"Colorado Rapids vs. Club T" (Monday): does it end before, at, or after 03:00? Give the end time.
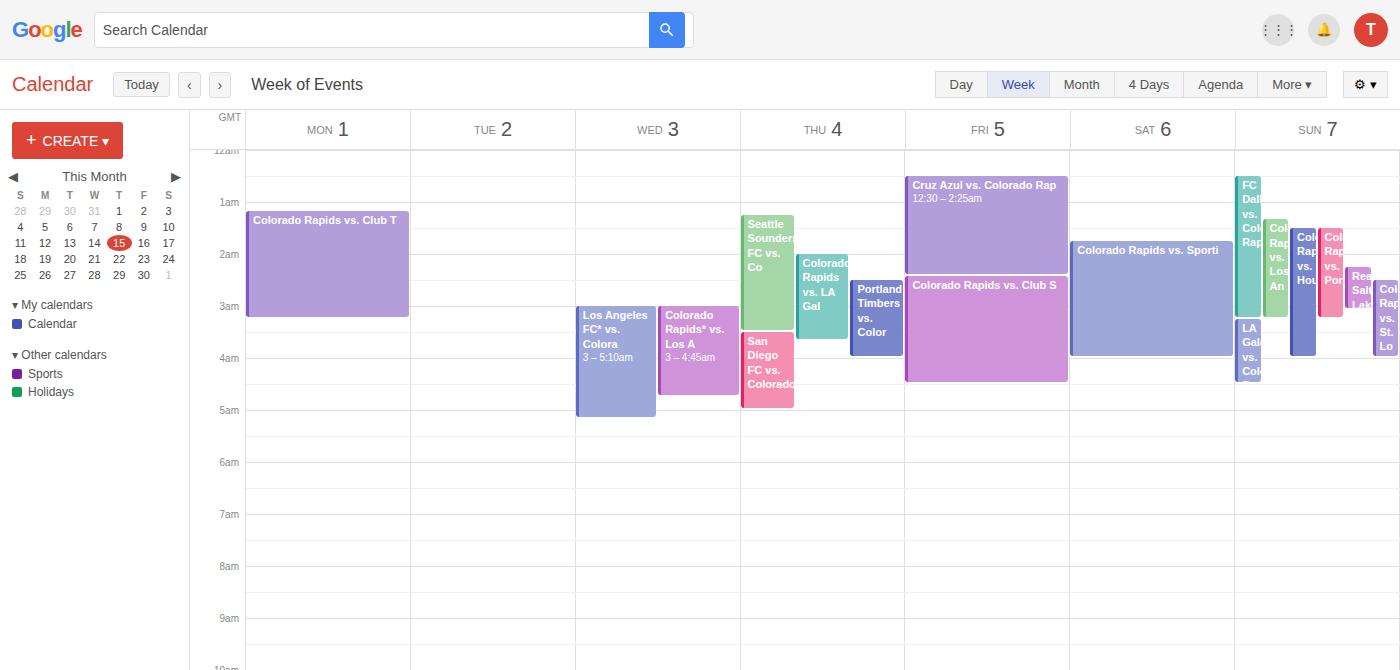
03:15 -- after 03:00, 15 minutes below the 03:00 line.